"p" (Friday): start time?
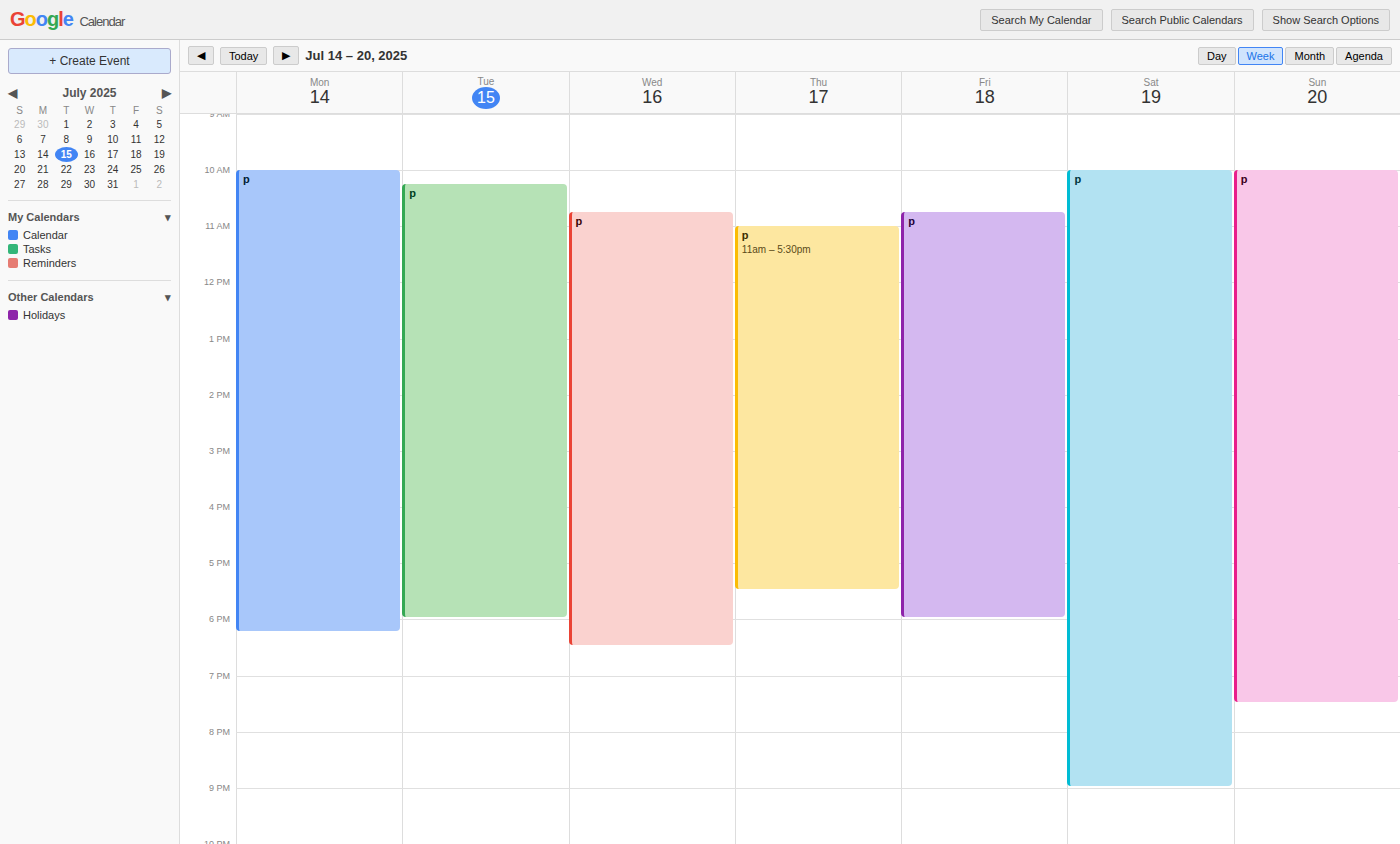
10:45 AM